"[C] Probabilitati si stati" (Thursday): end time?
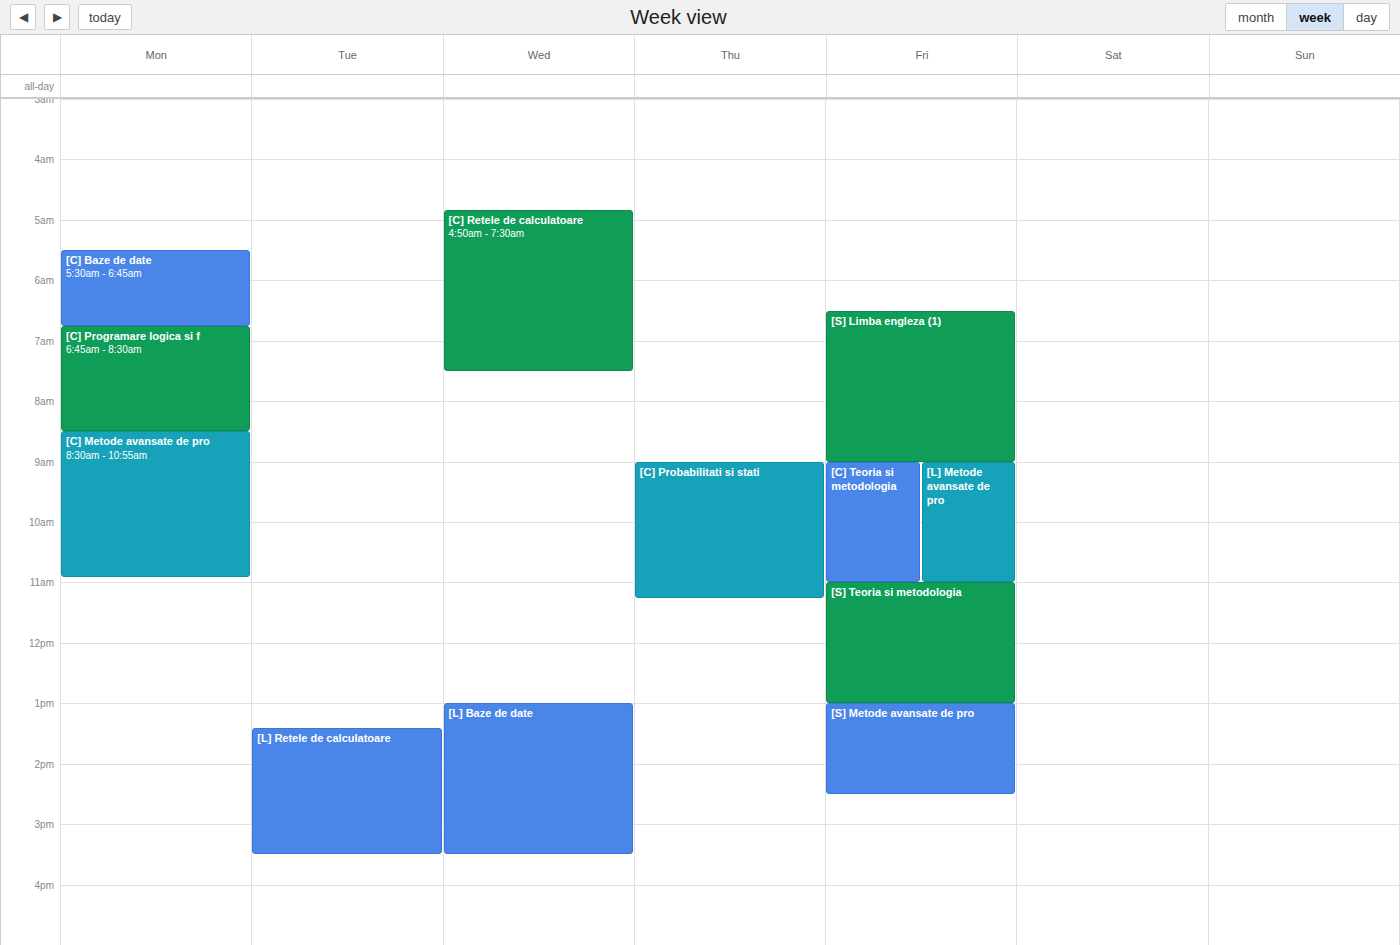
11:15 AM